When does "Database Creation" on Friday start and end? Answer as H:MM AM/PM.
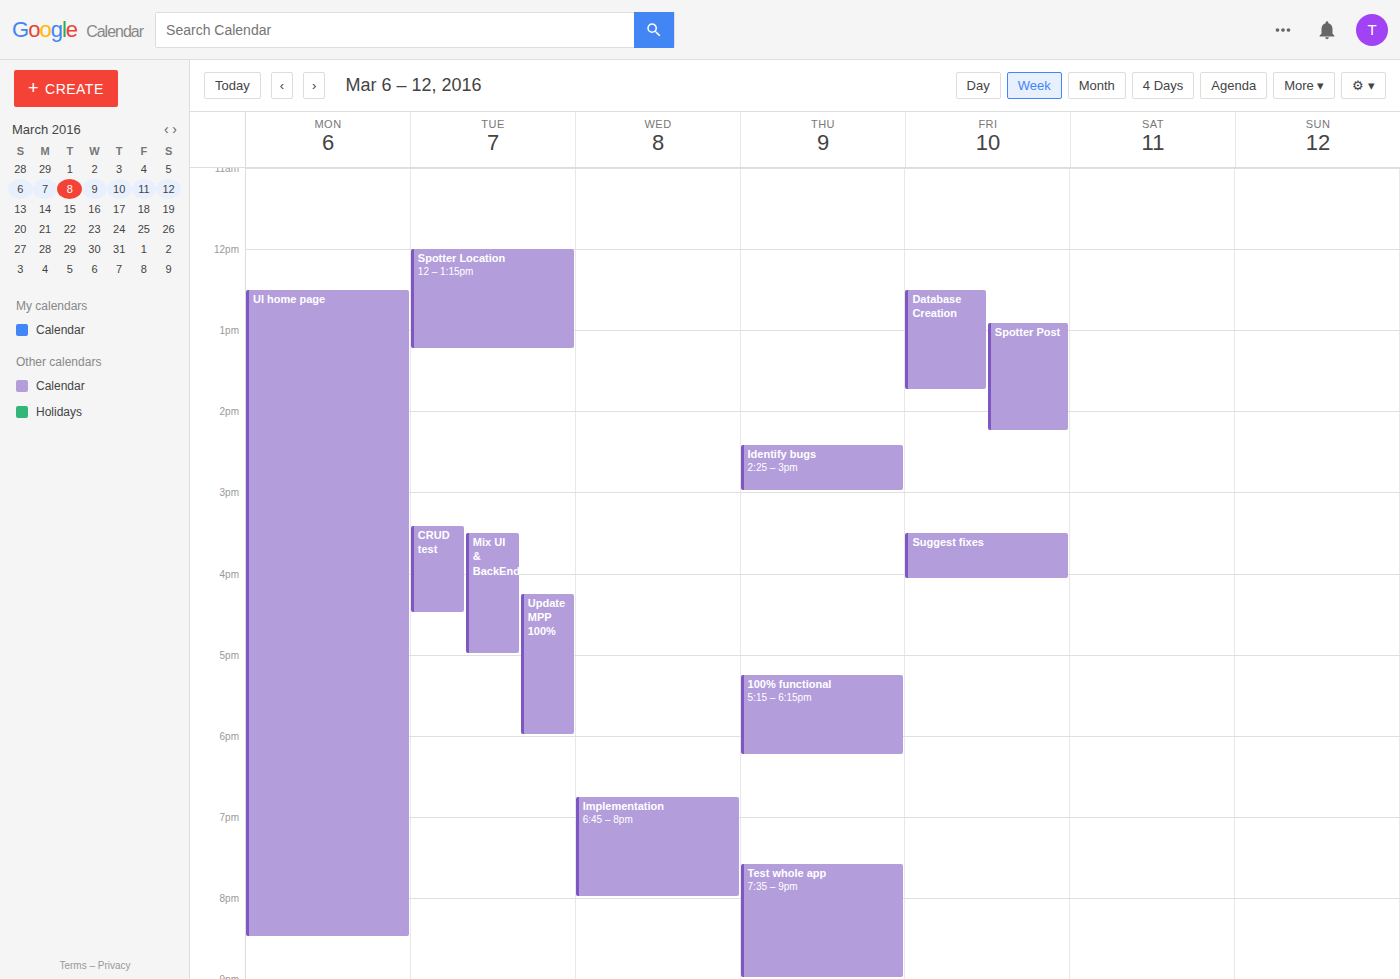
12:30 PM to 1:45 PM